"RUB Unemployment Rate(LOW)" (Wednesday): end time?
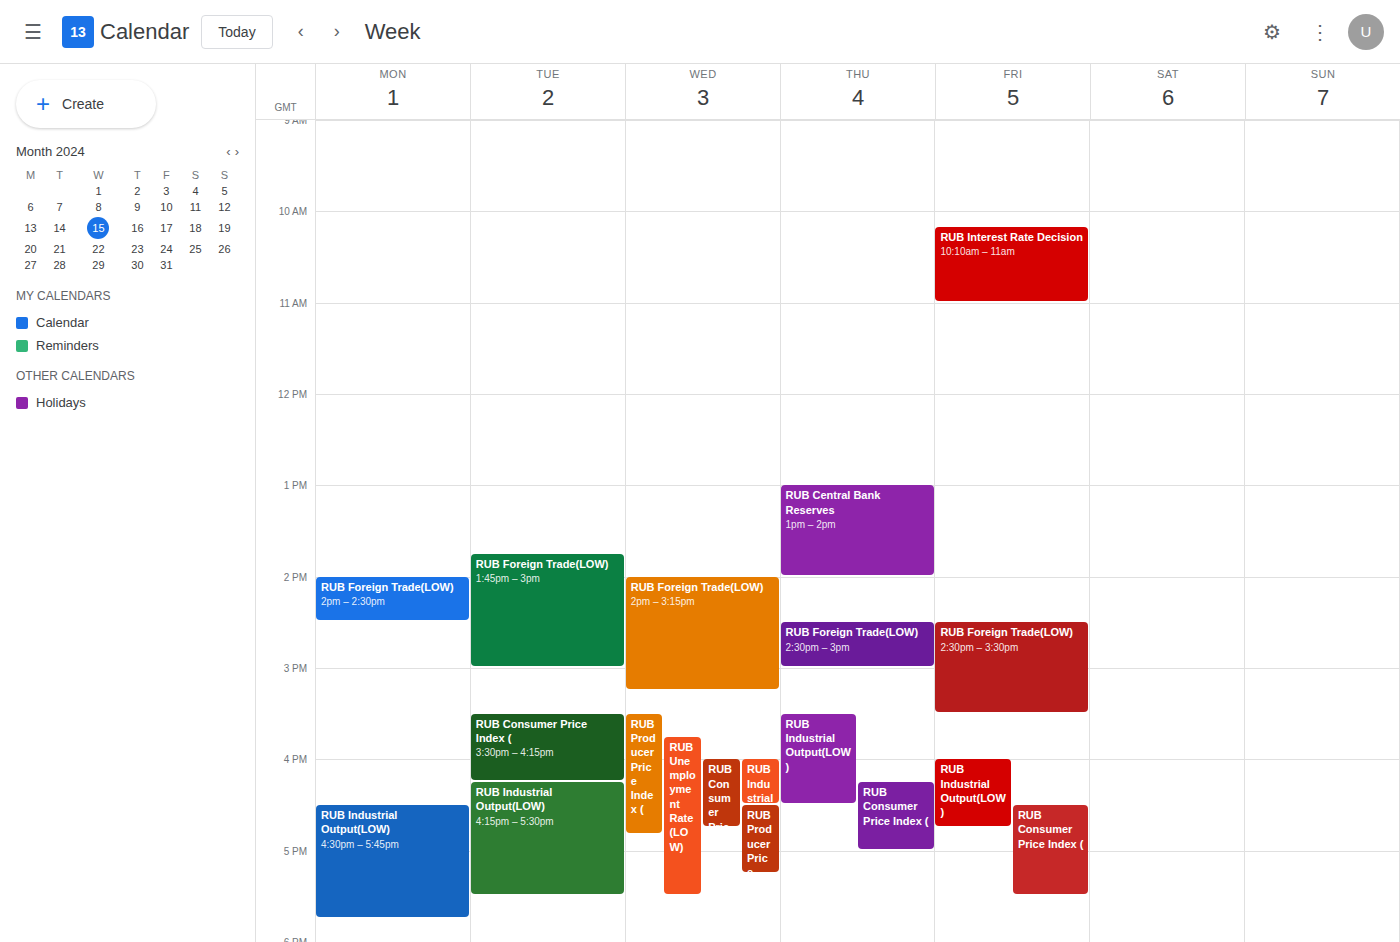
5:30 PM